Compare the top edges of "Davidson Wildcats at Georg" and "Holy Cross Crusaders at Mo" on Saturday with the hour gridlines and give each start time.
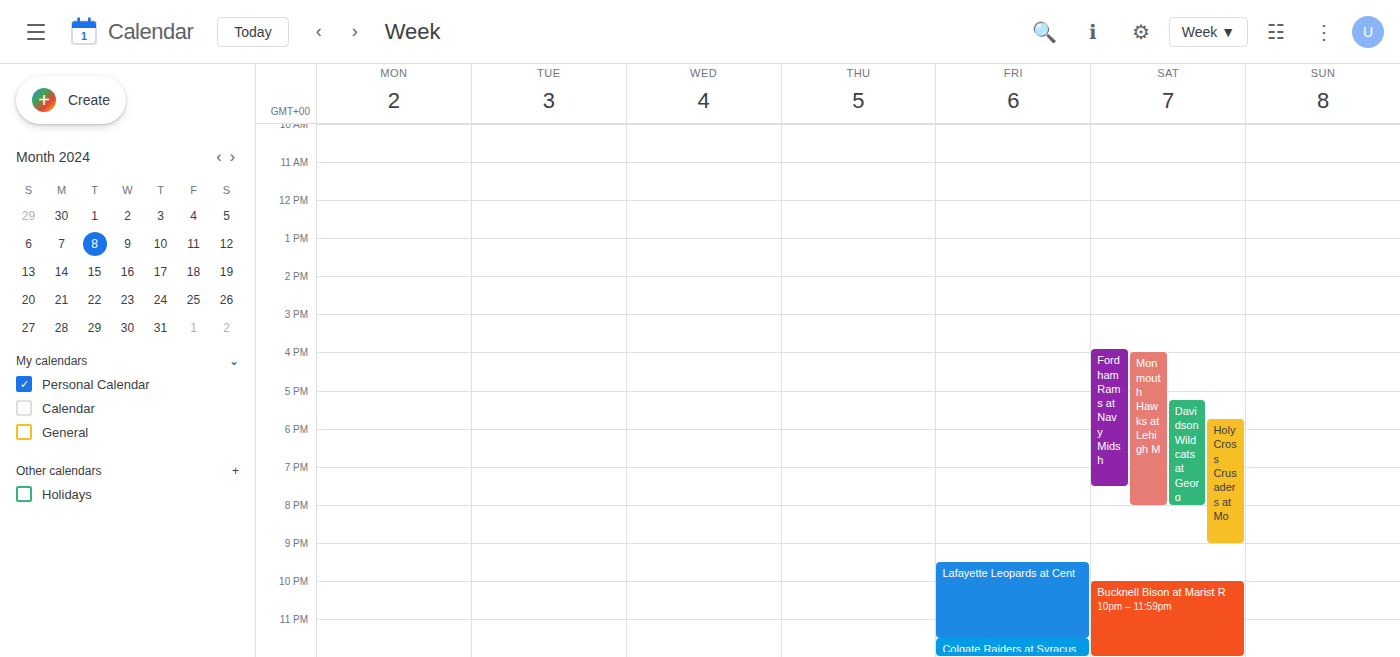
"Davidson Wildcats at Georg": 5:15 PM, neither: a quarter of the way from the 5 PM line to the 6 PM line. "Holy Cross Crusaders at Mo": 5:45 PM, neither: three quarters of the way from the 5 PM line to the 6 PM line.